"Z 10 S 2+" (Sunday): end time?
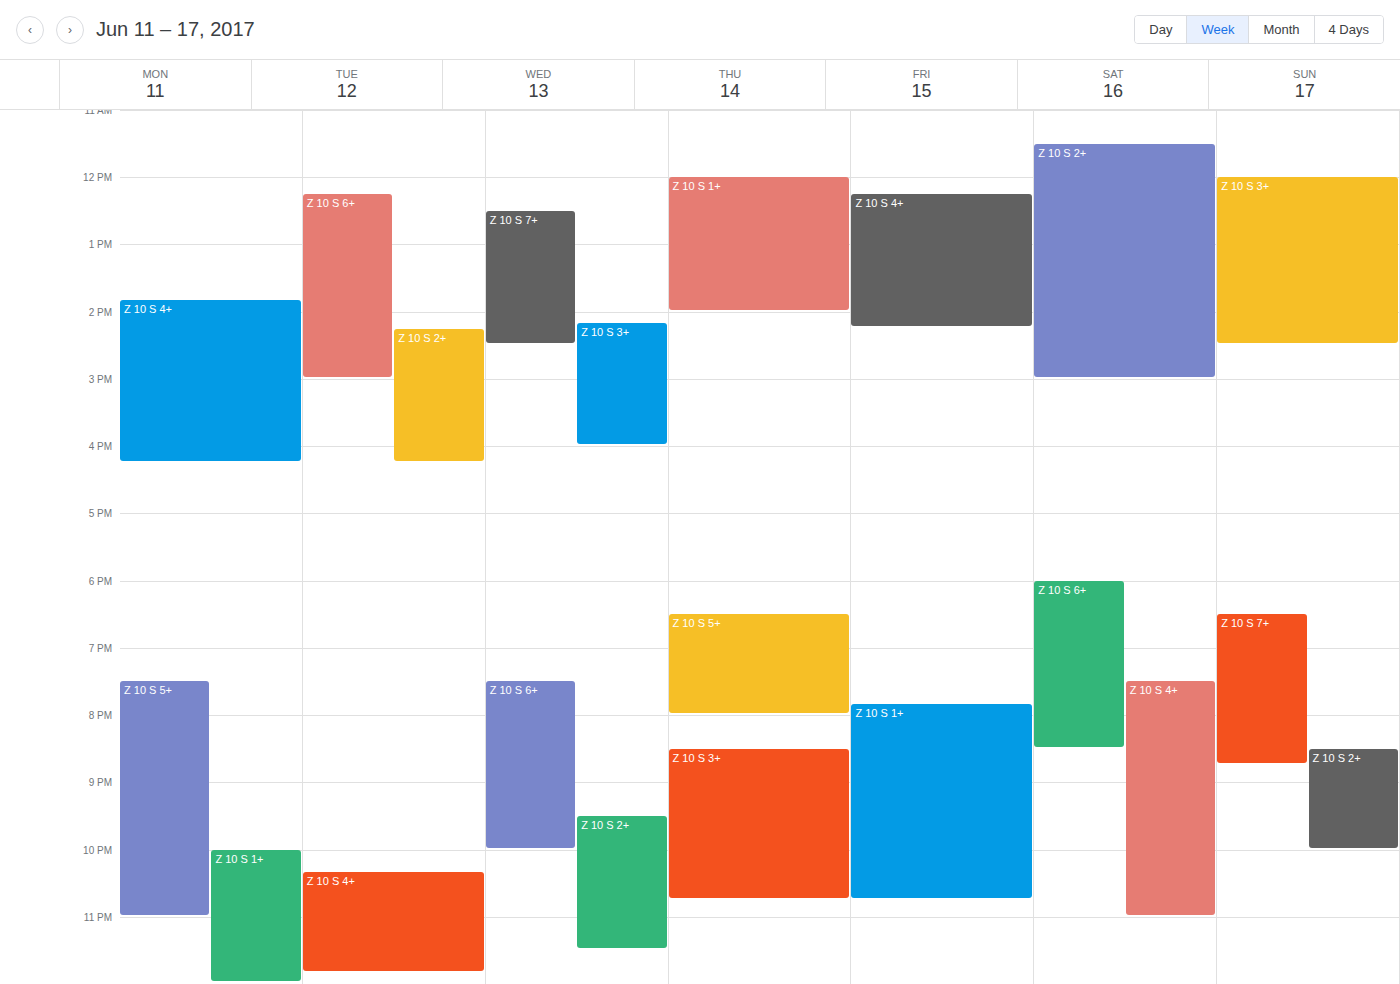
10:00 PM